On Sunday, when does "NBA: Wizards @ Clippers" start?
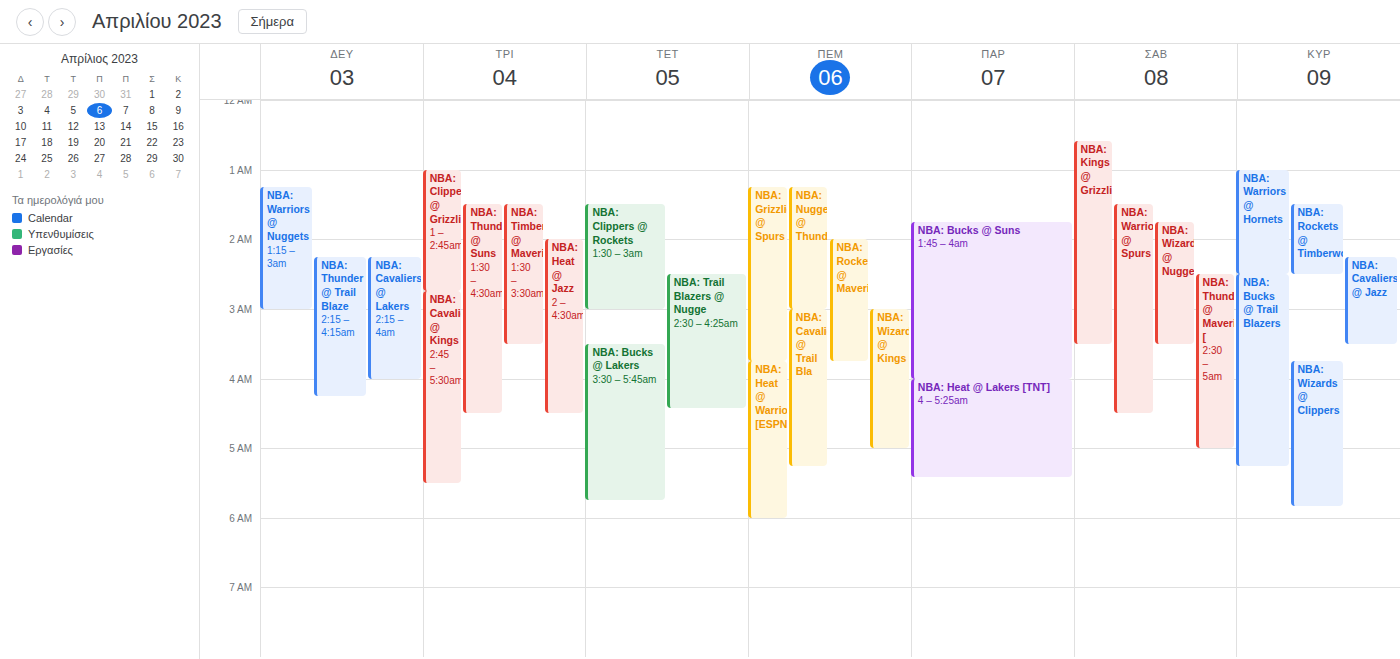
3:45 AM